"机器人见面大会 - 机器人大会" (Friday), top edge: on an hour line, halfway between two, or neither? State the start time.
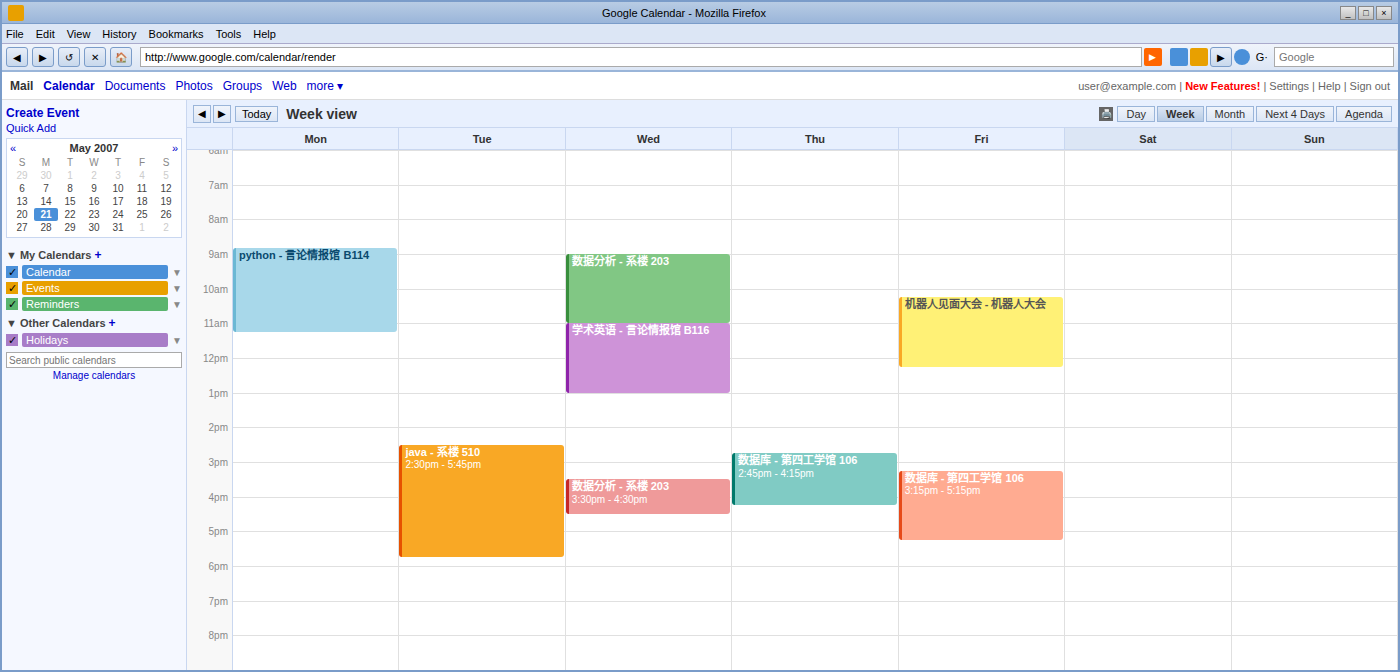
10:15 AM -- neither: a quarter of the way from the 10 AM line to the 11 AM line.